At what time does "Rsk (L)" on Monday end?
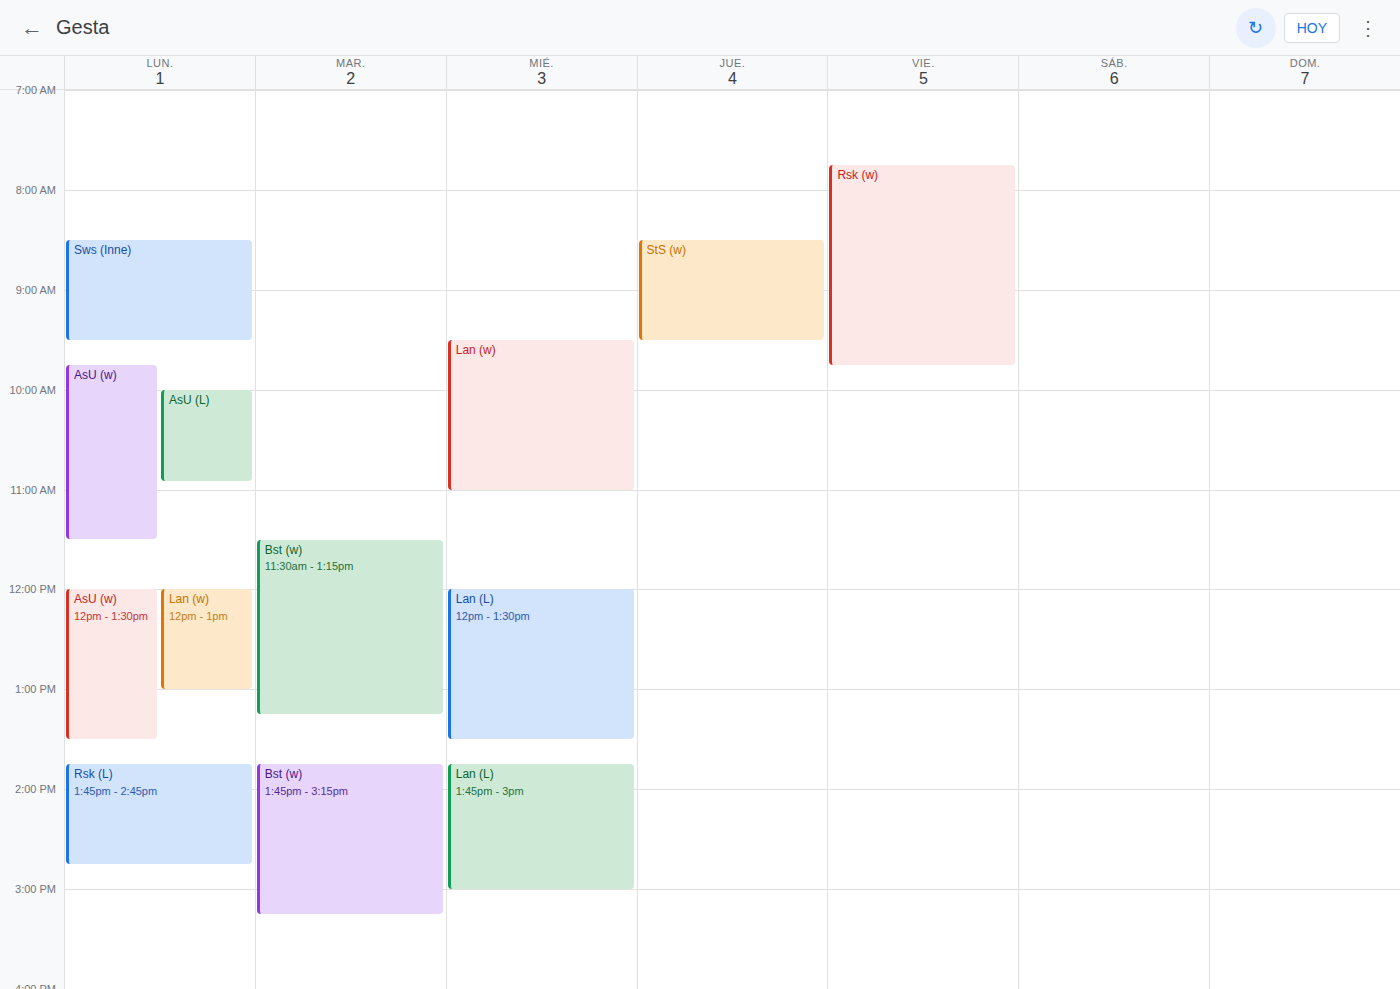
2:45 PM